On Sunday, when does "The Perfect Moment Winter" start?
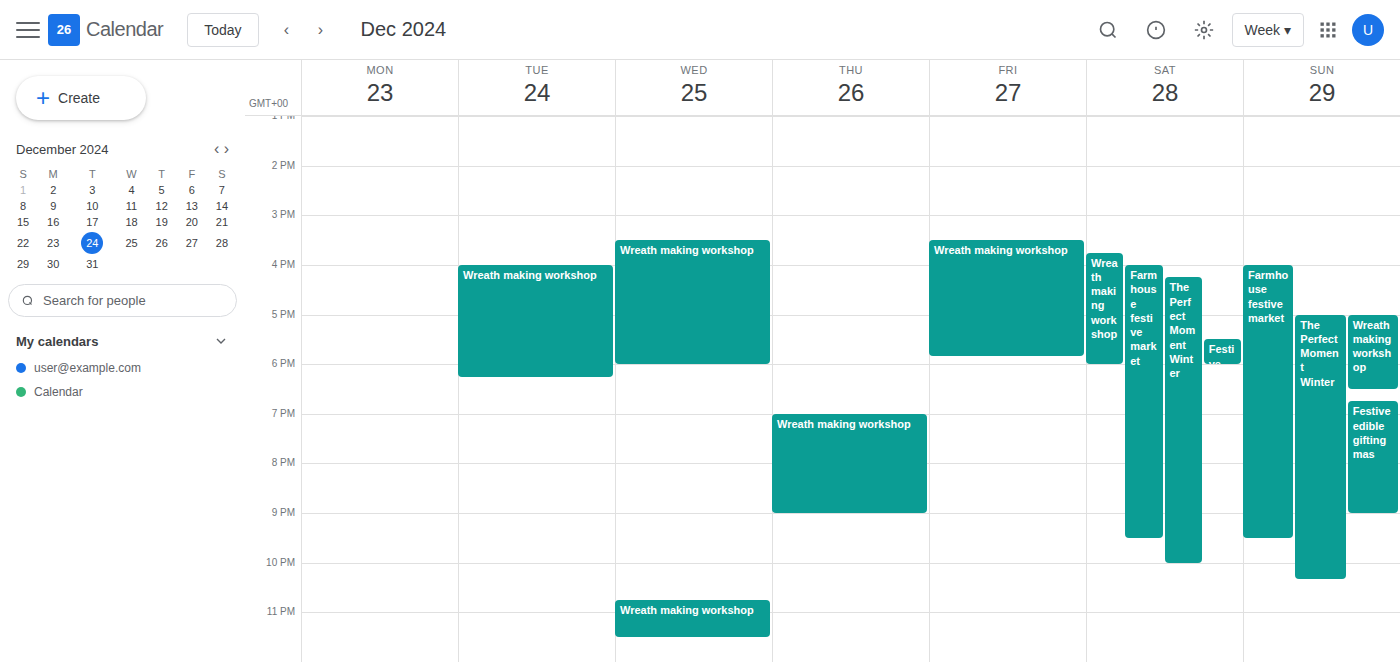
5:00 PM